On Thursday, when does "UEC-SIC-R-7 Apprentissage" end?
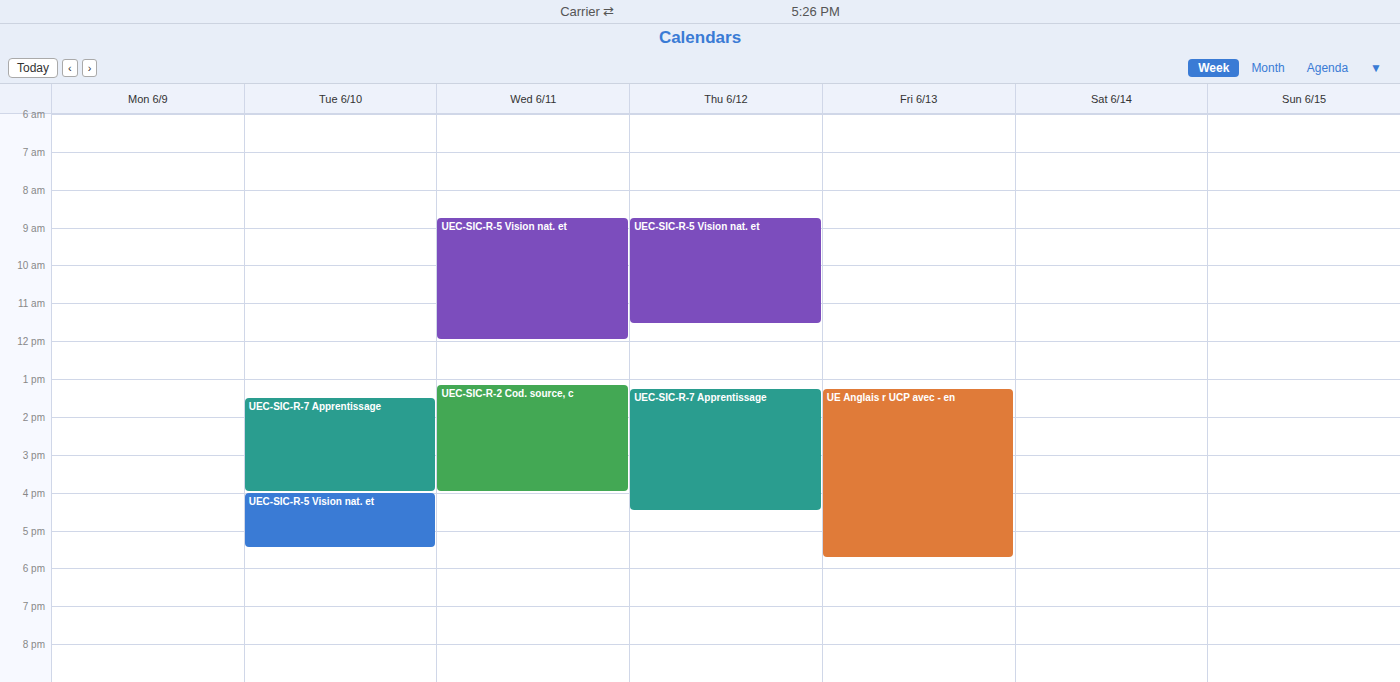
16:30